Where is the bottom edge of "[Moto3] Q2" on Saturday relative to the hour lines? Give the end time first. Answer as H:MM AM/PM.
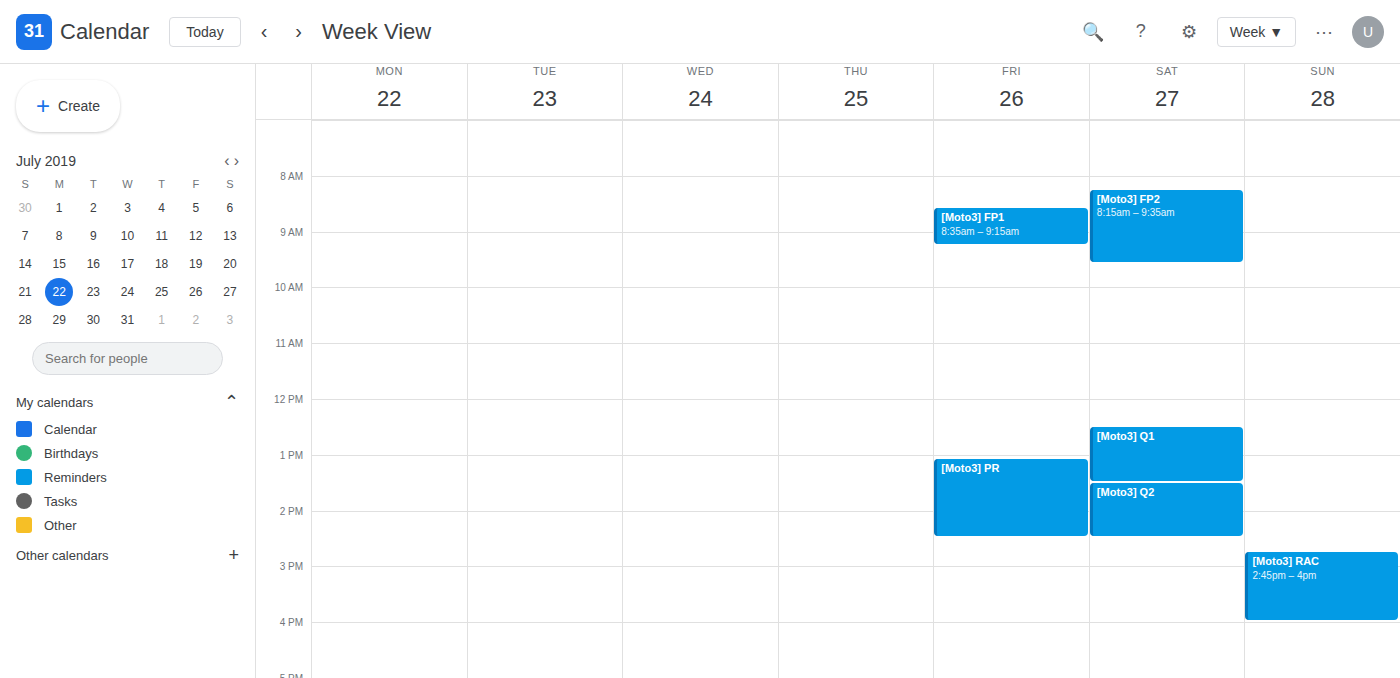
2:30 PM -- halfway between the 2 PM and 3 PM lines.